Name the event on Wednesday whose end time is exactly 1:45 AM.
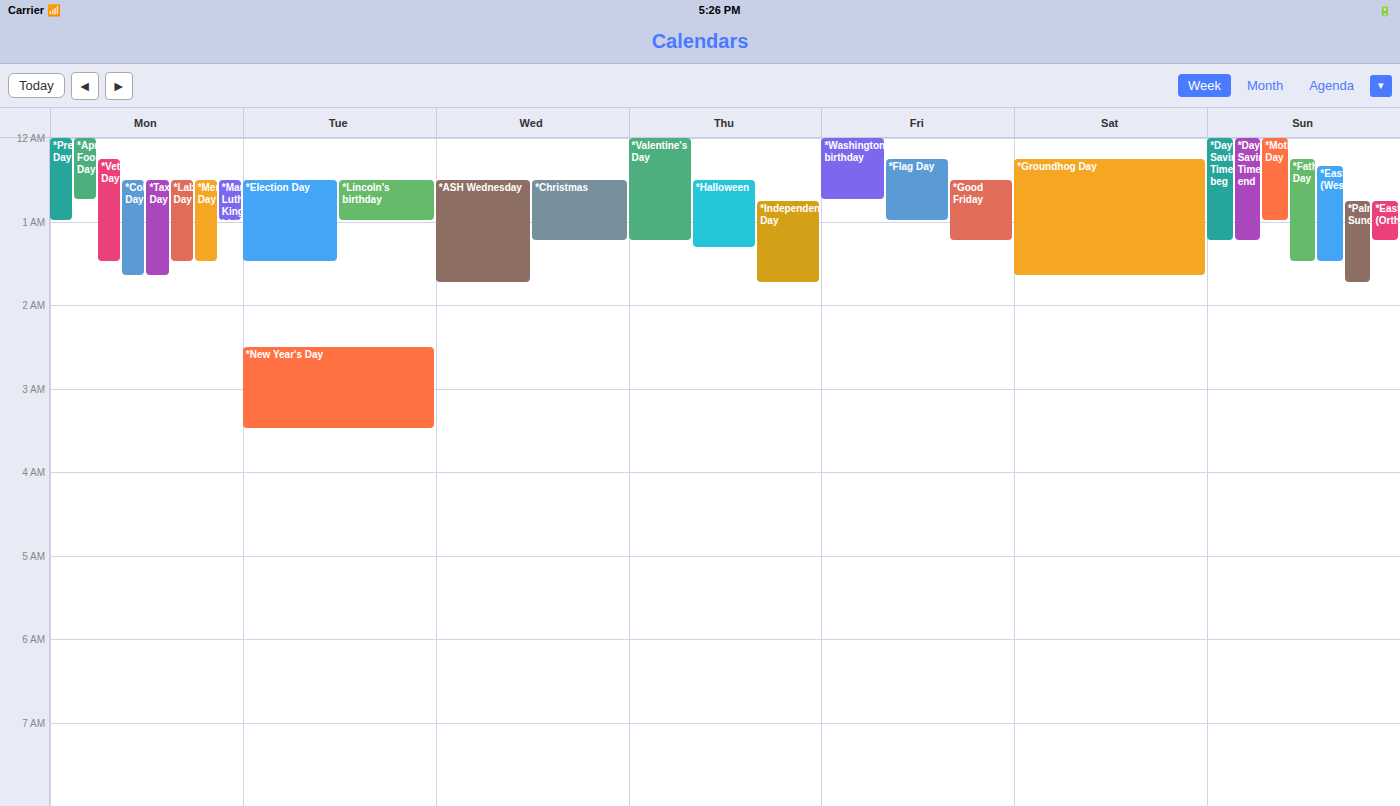
"*ASH Wednesday"